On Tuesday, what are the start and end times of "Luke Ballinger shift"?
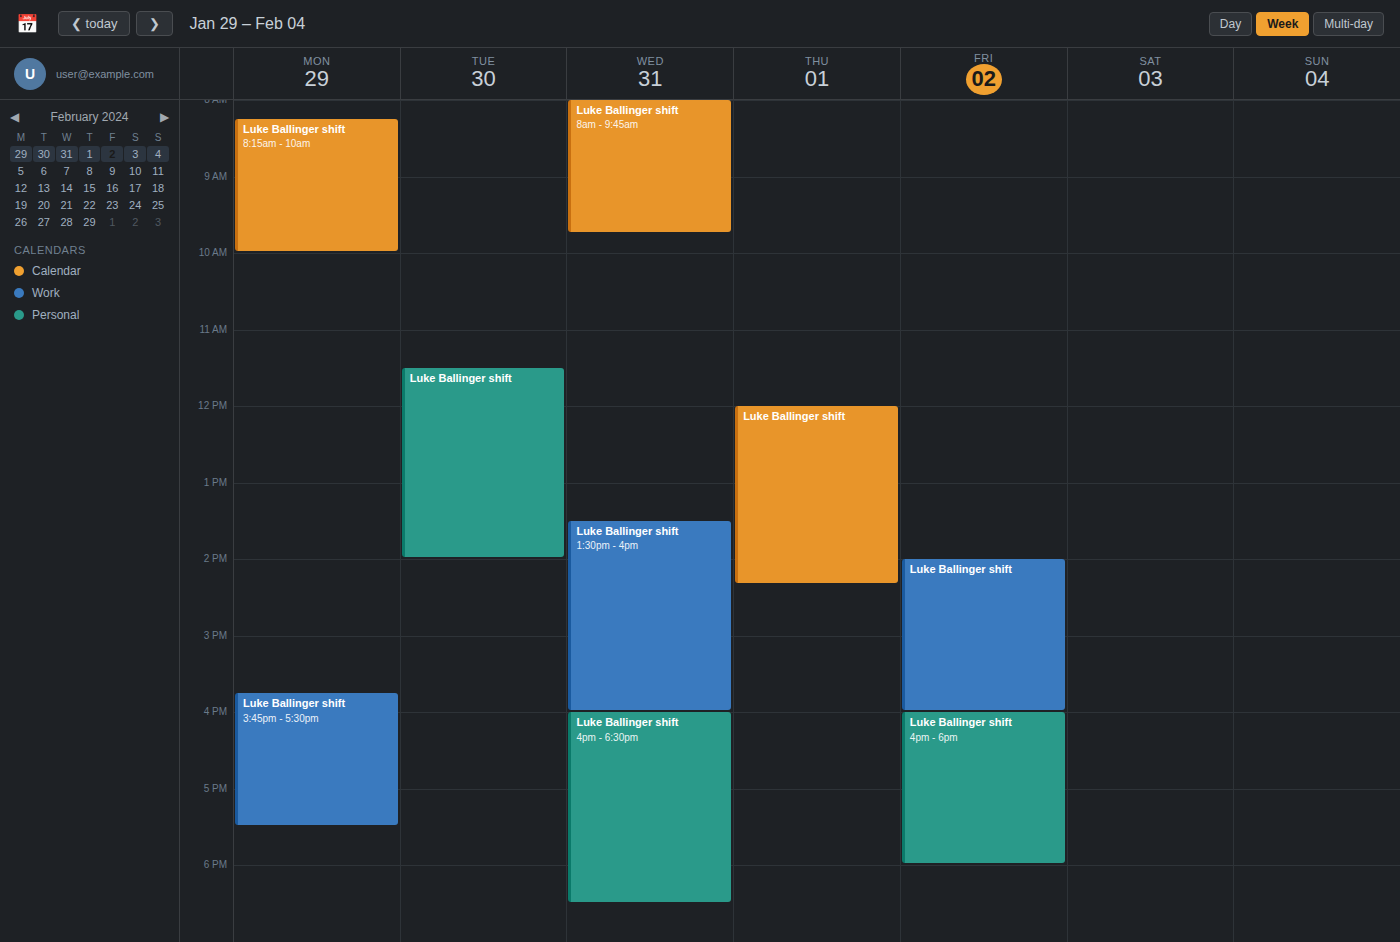
11:30 to 14:00